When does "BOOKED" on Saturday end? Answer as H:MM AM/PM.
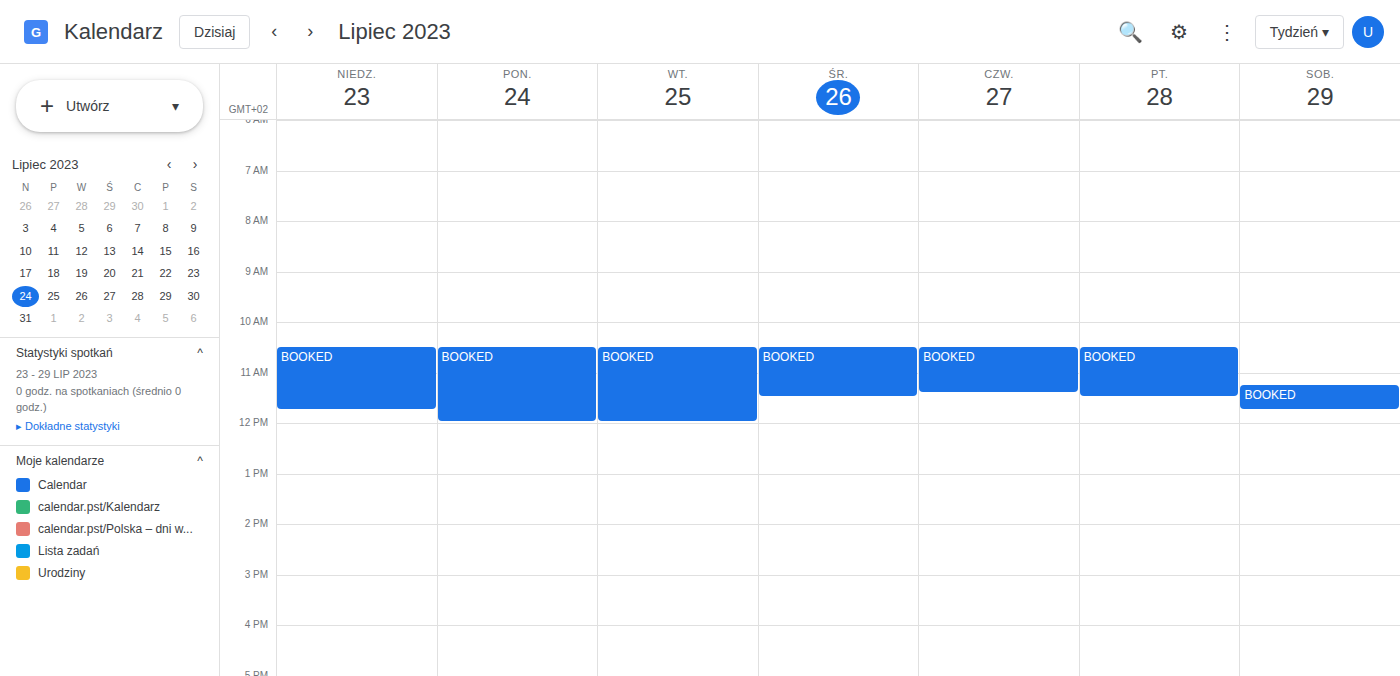
11:45 AM